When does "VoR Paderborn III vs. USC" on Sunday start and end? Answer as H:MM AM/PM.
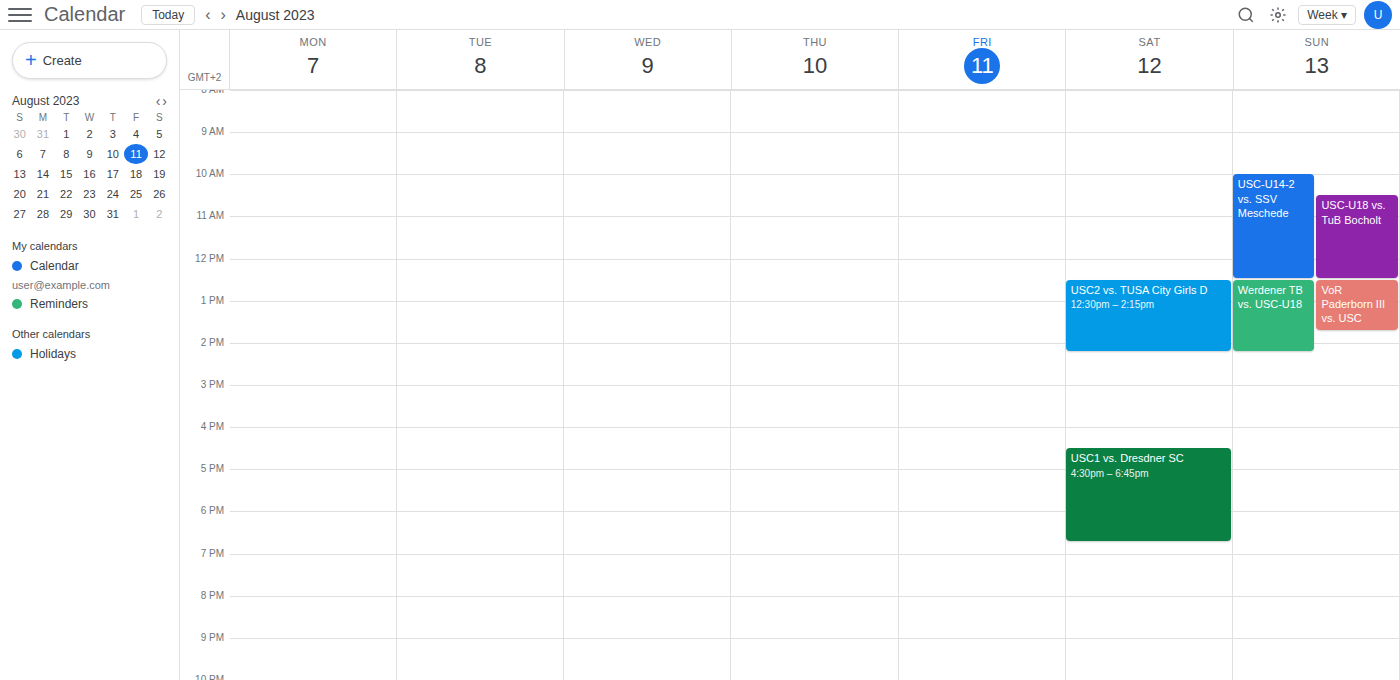
12:30 PM to 1:45 PM